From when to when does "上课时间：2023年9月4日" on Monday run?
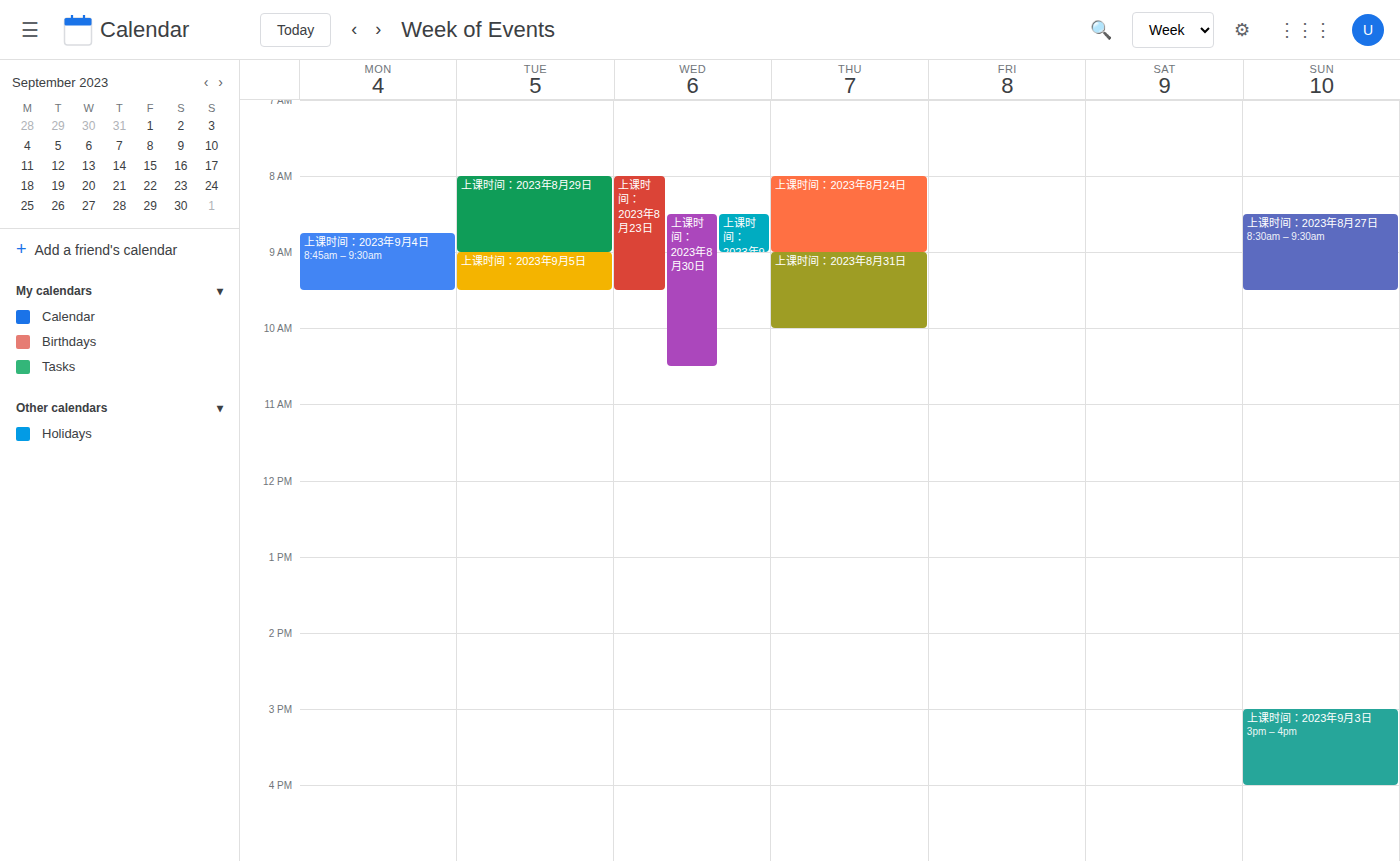
8:45 AM to 9:30 AM